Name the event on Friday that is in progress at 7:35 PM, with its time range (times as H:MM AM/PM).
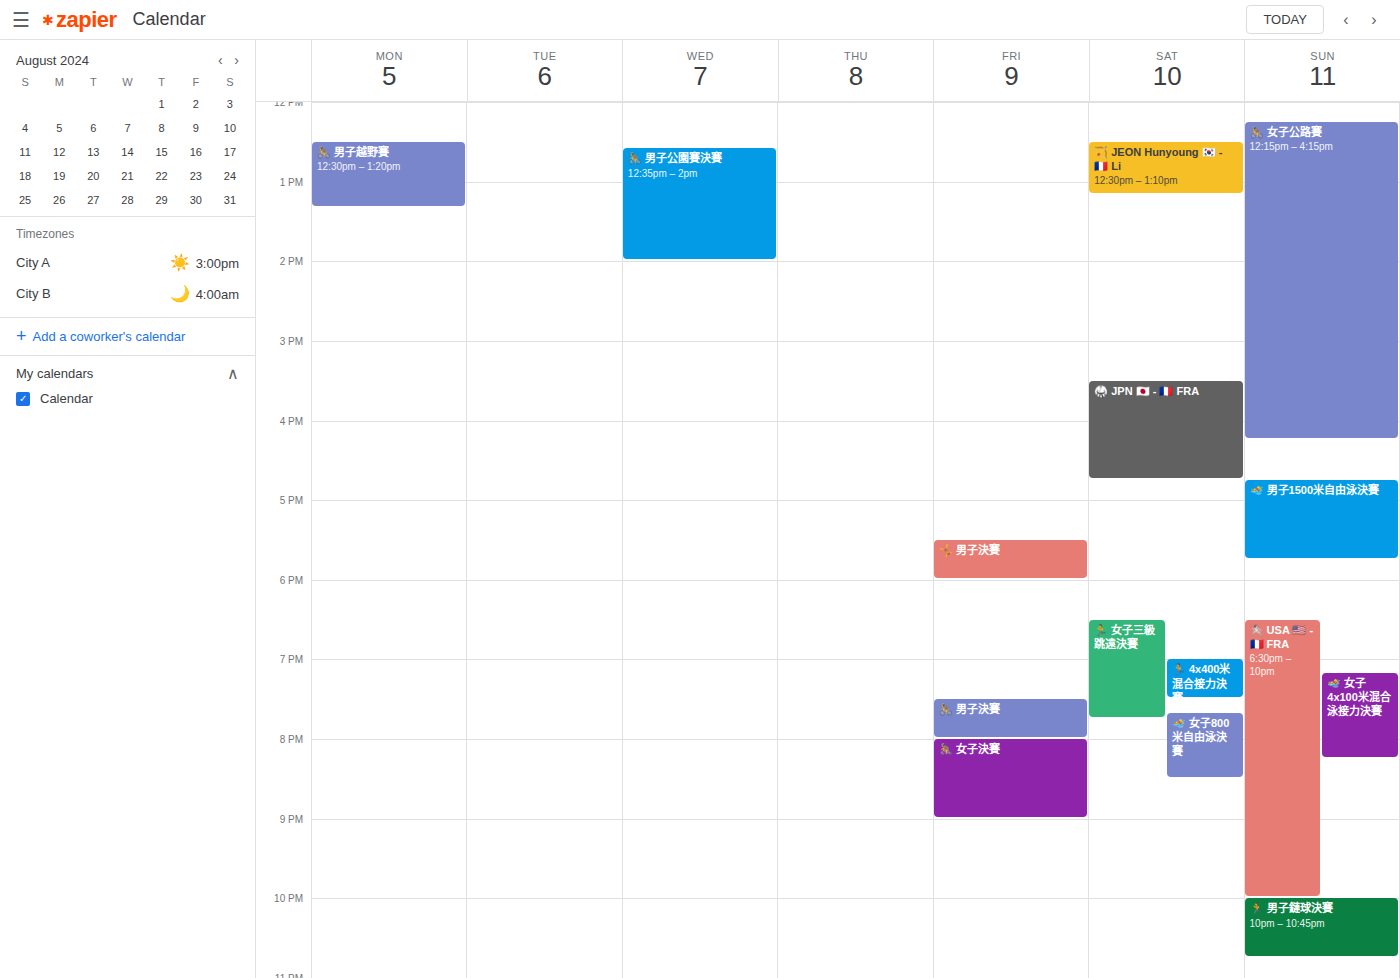
"🚴 男子決賽", 7:30 PM to 8:00 PM